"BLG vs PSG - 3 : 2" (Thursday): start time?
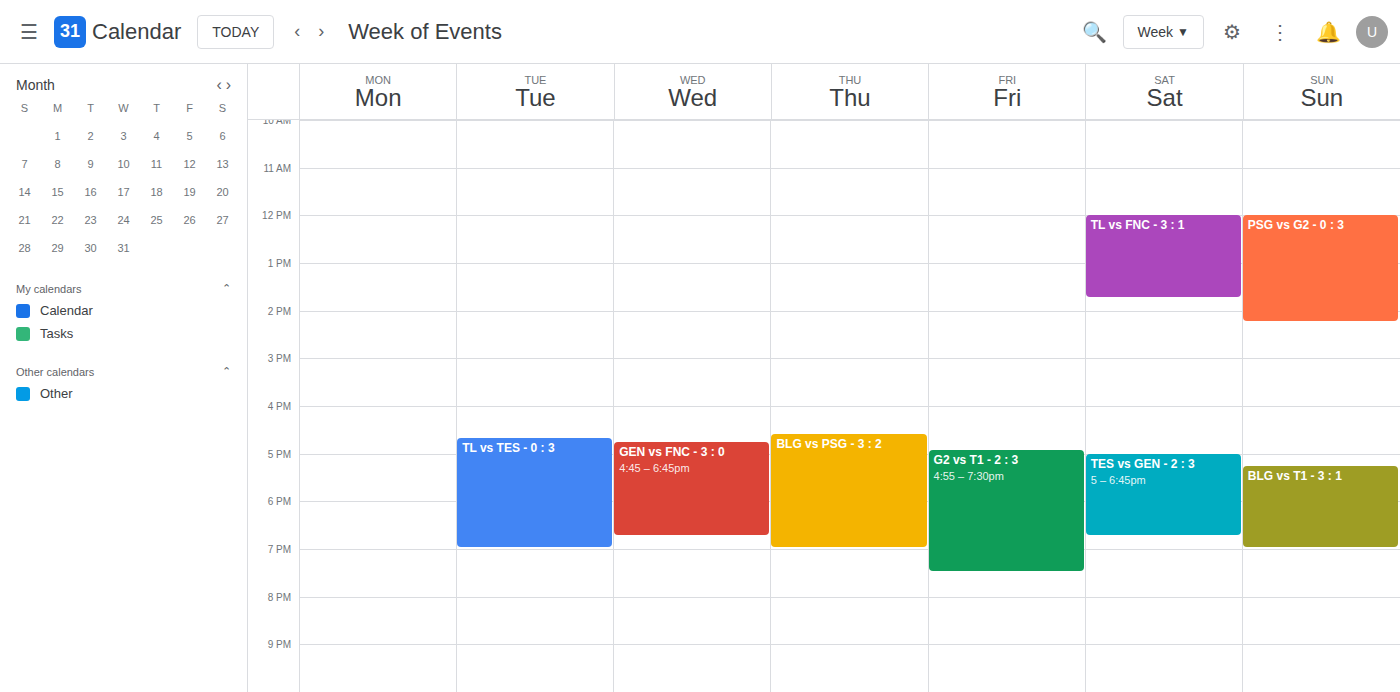
4:35 PM